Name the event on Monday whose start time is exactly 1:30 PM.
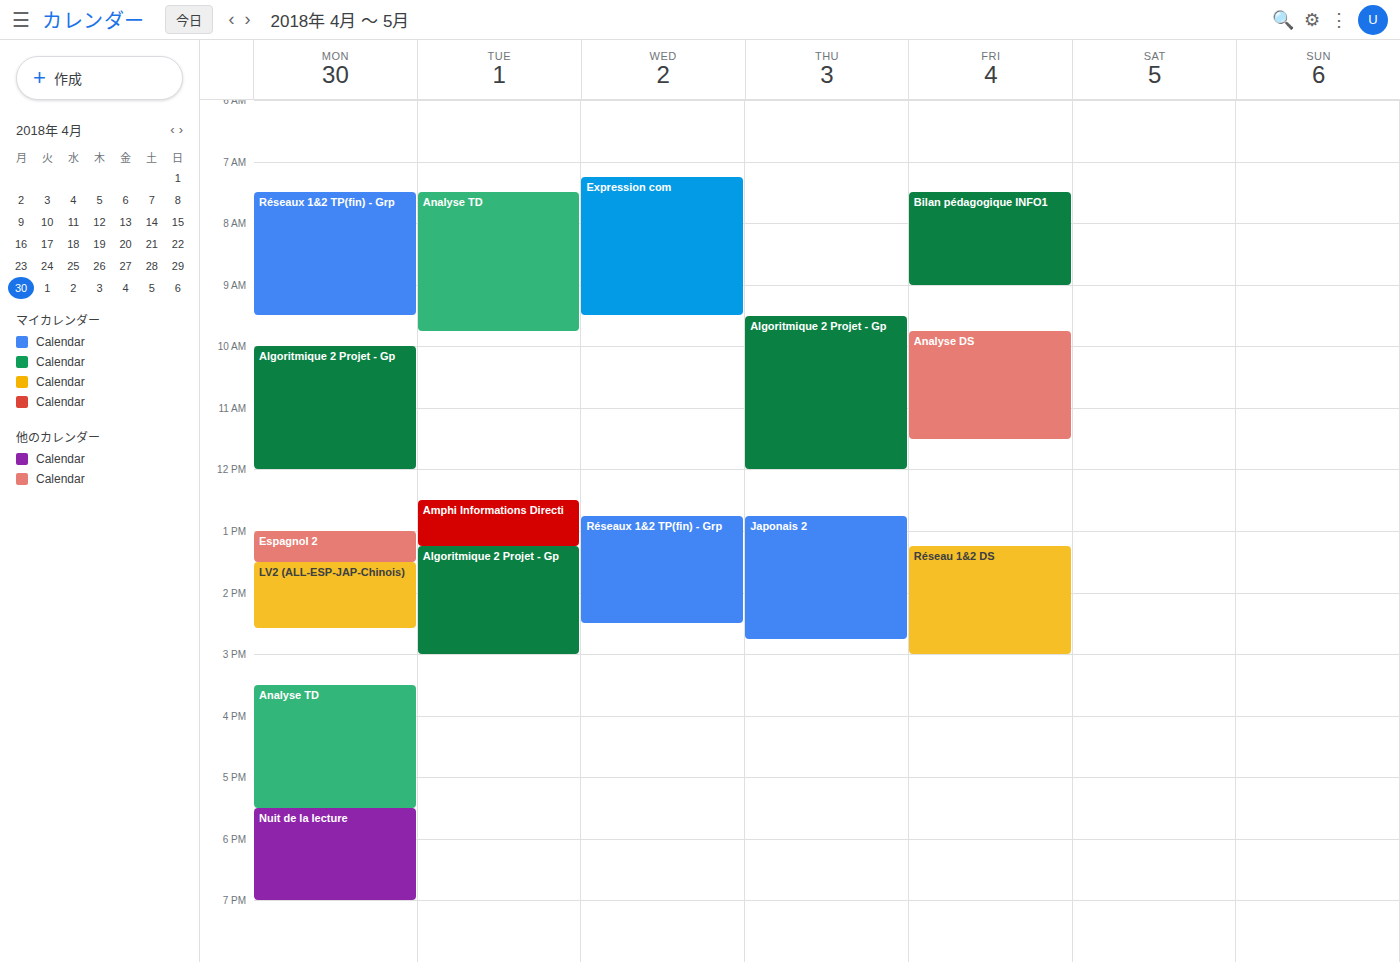
"LV2 (ALL-ESP-JAP-Chinois)"